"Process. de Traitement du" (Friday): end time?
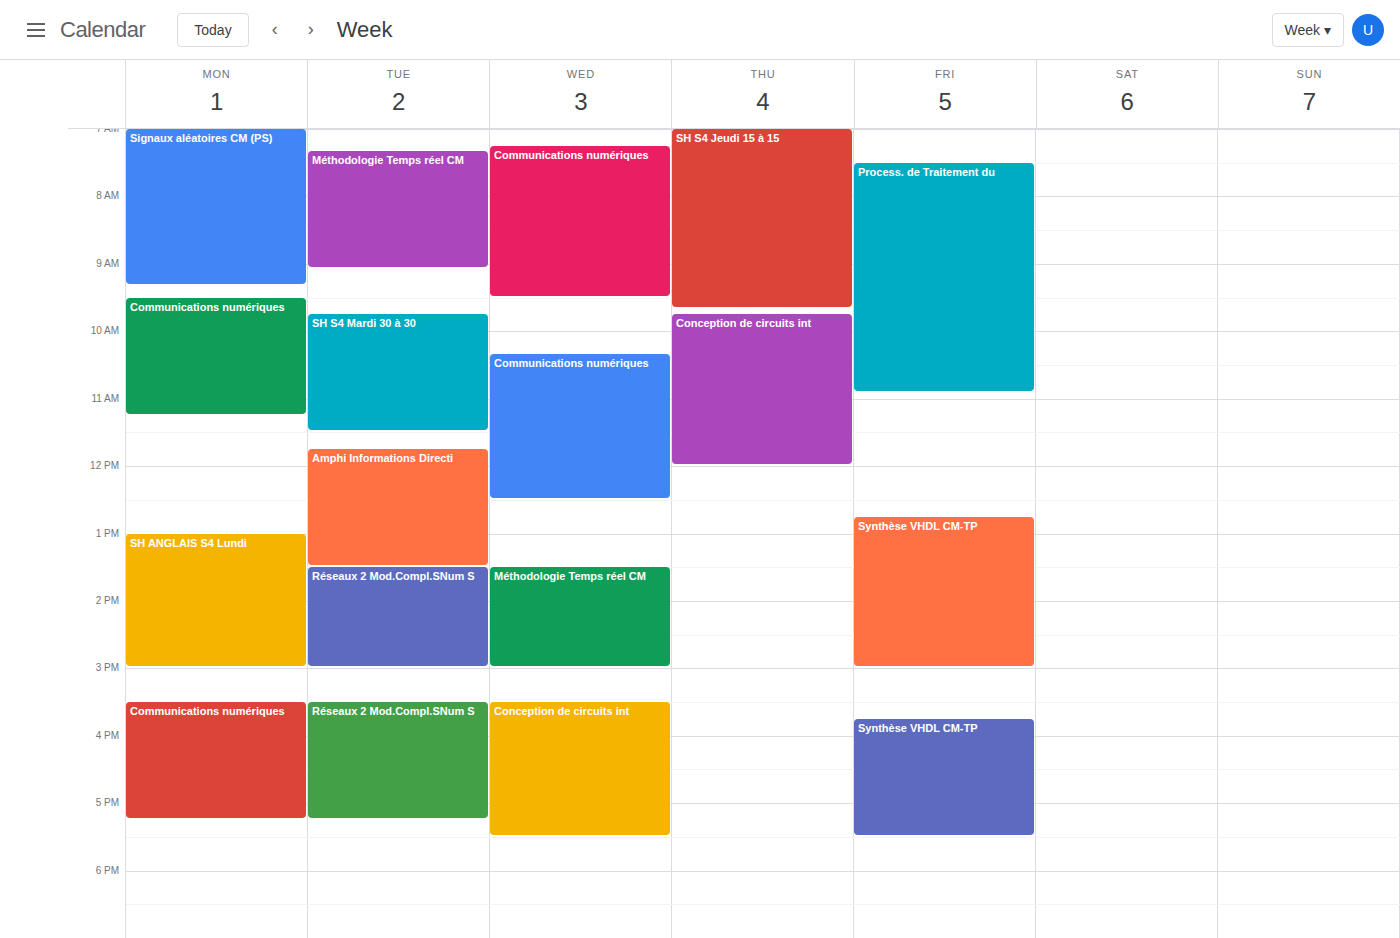
10:55 AM